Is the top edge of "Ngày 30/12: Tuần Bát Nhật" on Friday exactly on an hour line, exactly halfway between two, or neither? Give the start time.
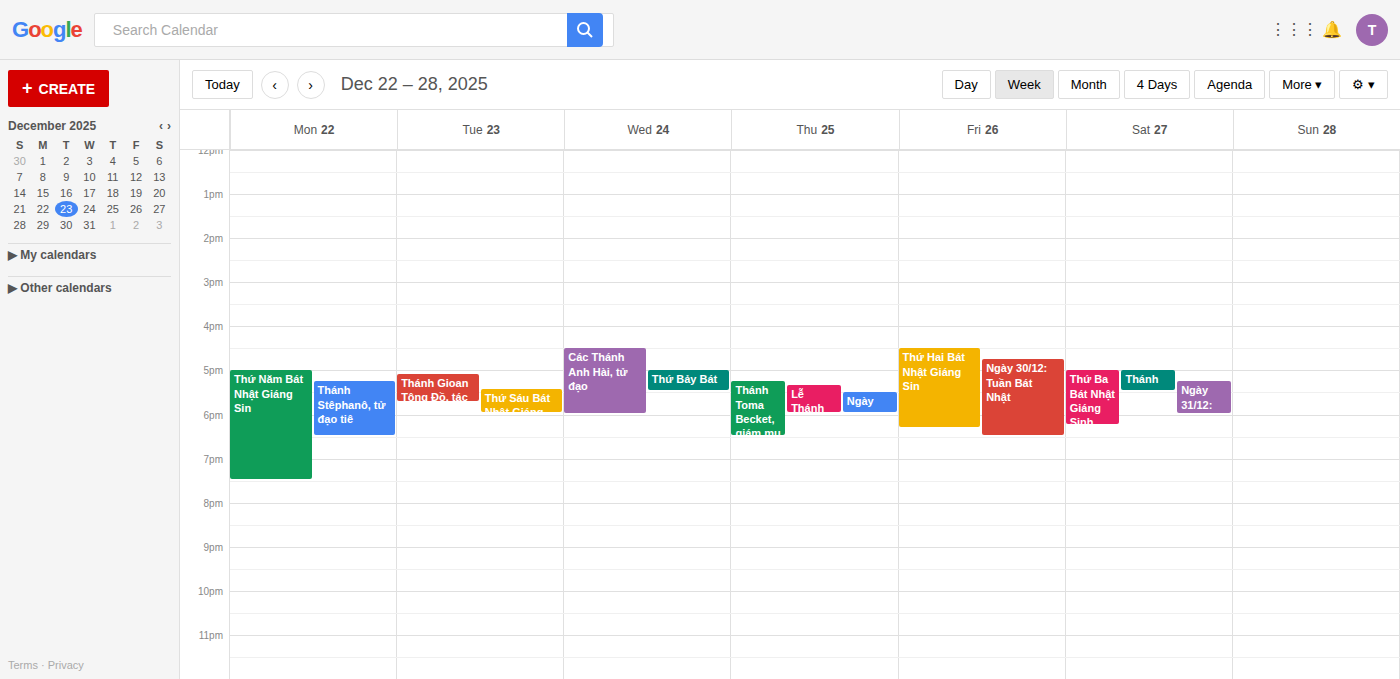
4:45 PM -- neither: three quarters of the way from the 4 PM line to the 5 PM line.